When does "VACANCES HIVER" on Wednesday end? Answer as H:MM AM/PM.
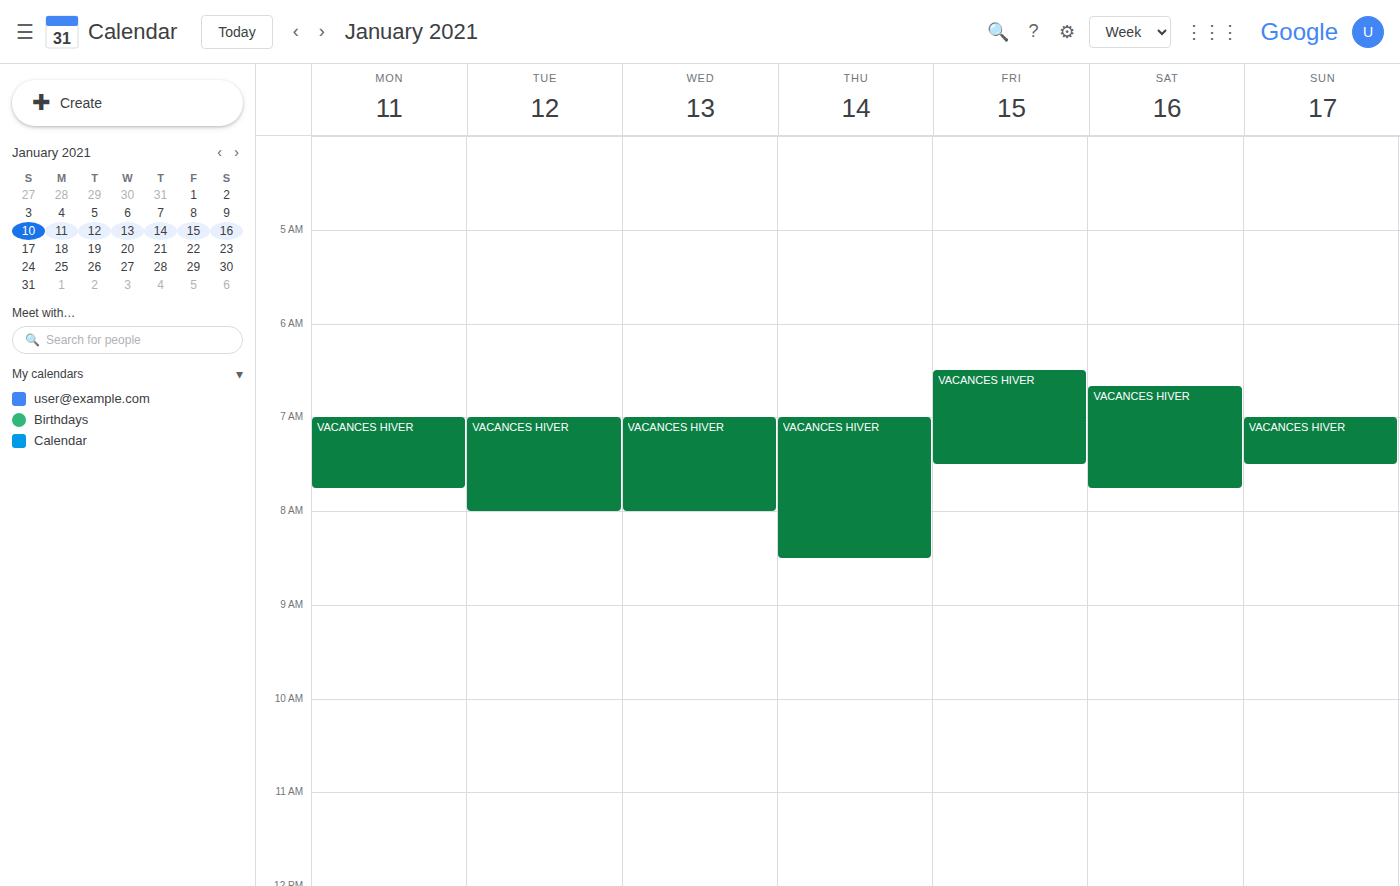
8:00 AM